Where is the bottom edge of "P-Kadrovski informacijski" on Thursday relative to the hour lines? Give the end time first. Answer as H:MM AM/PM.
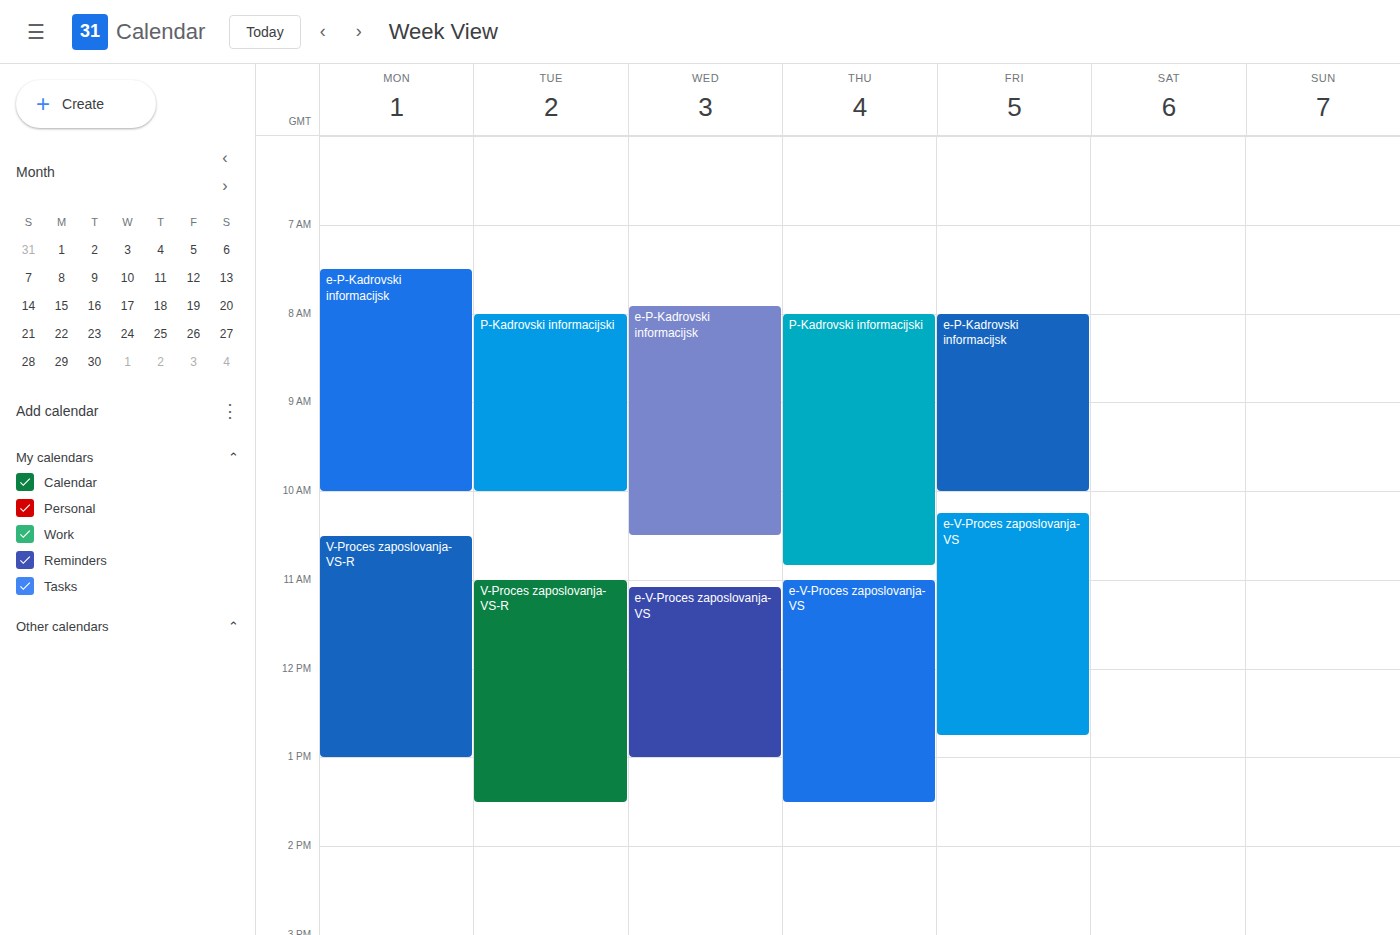
10:50 AM -- neither: 50 minutes below the 10 AM line and 10 minutes above the 11 AM line.